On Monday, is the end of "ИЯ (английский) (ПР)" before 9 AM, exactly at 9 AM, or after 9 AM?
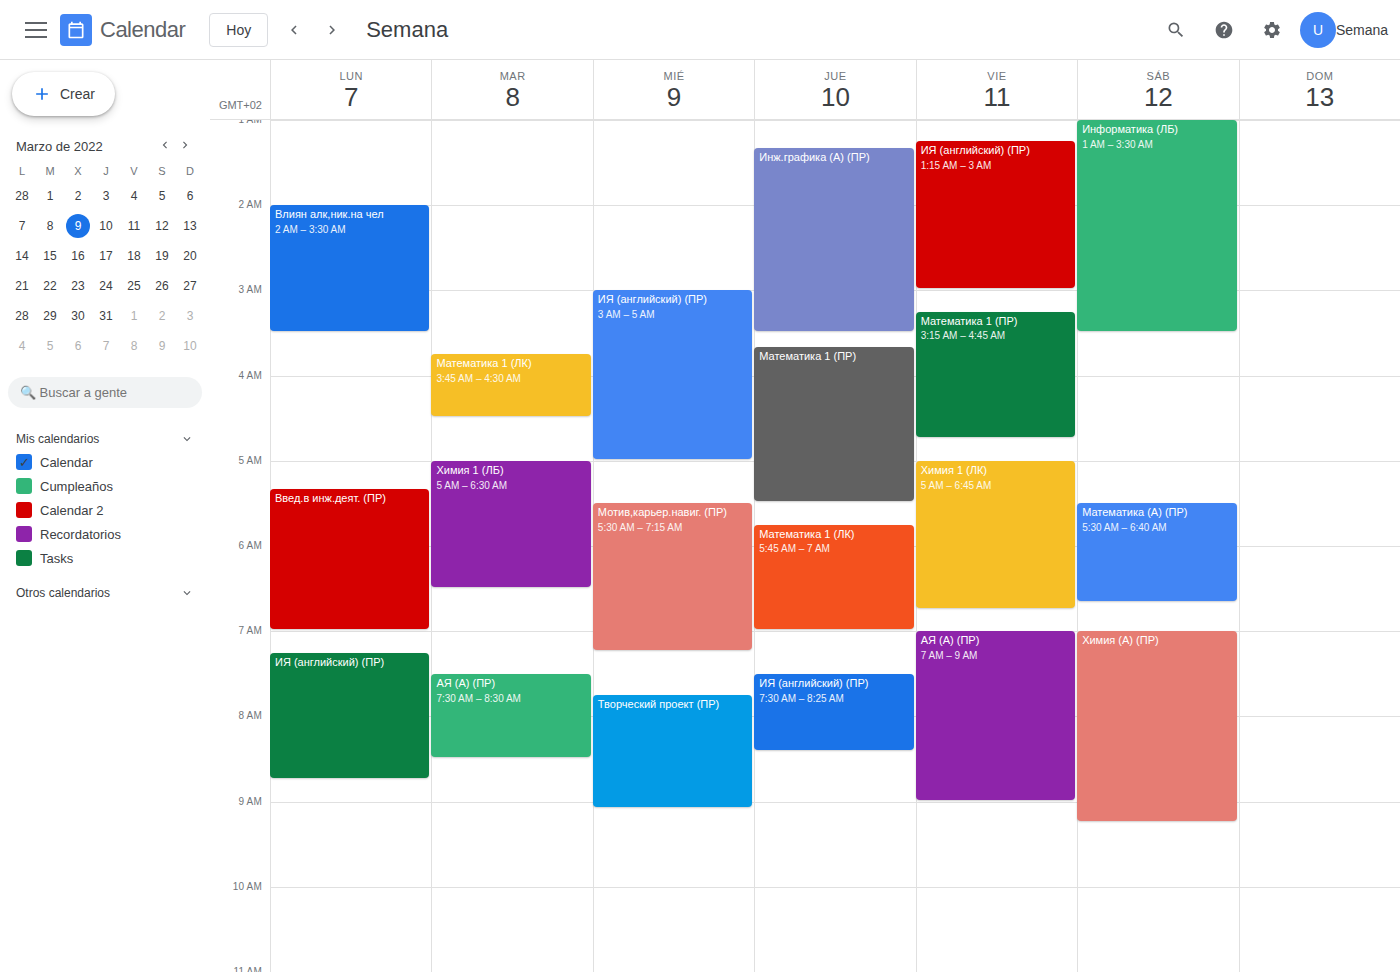
8:45 AM -- before 9 AM, 15 minutes above the 9 AM line.